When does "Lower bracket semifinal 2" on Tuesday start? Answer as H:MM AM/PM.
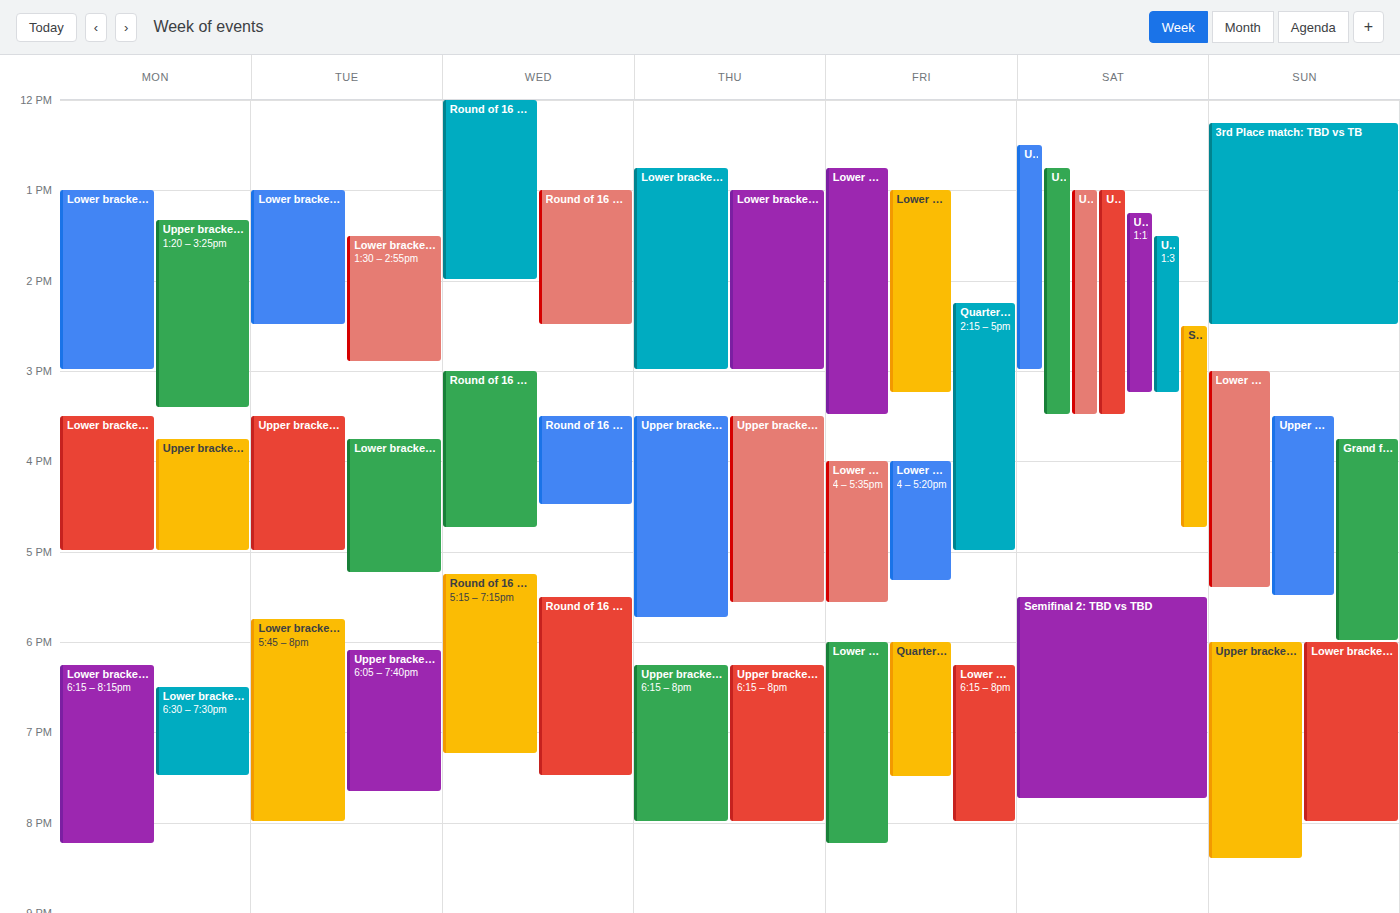
1:00 PM